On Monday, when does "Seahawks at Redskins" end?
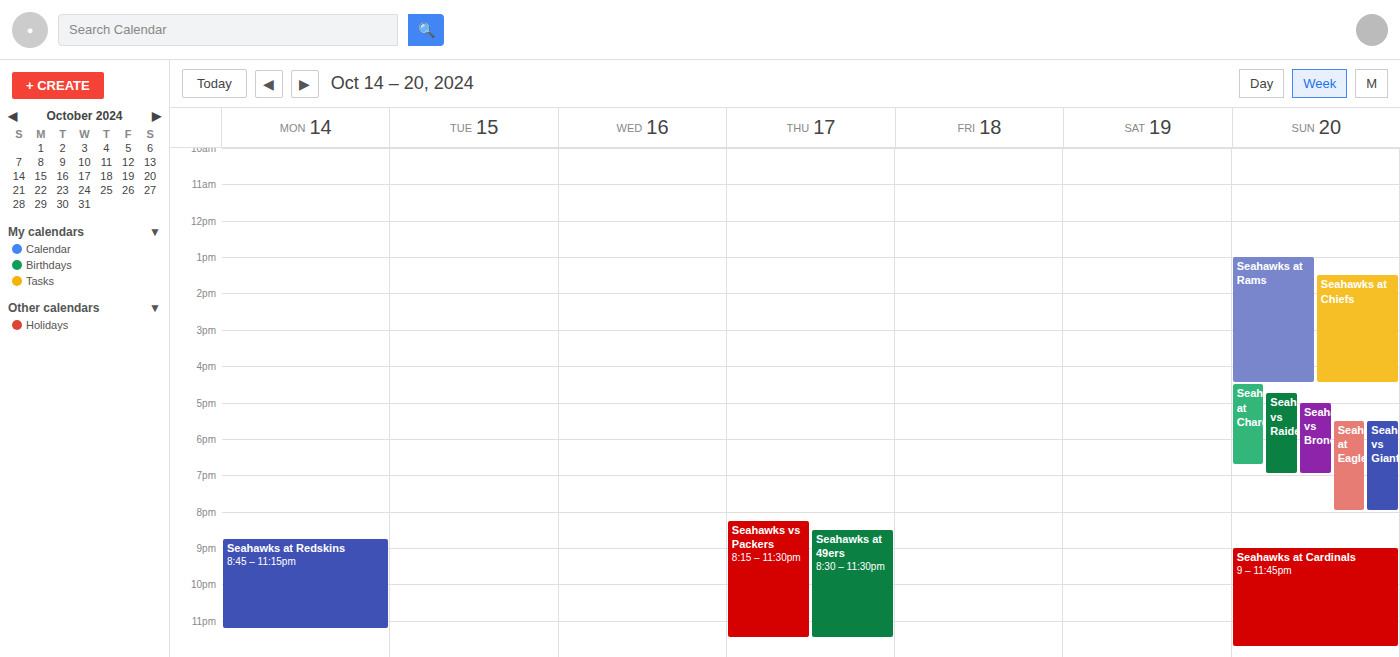
11:15 PM